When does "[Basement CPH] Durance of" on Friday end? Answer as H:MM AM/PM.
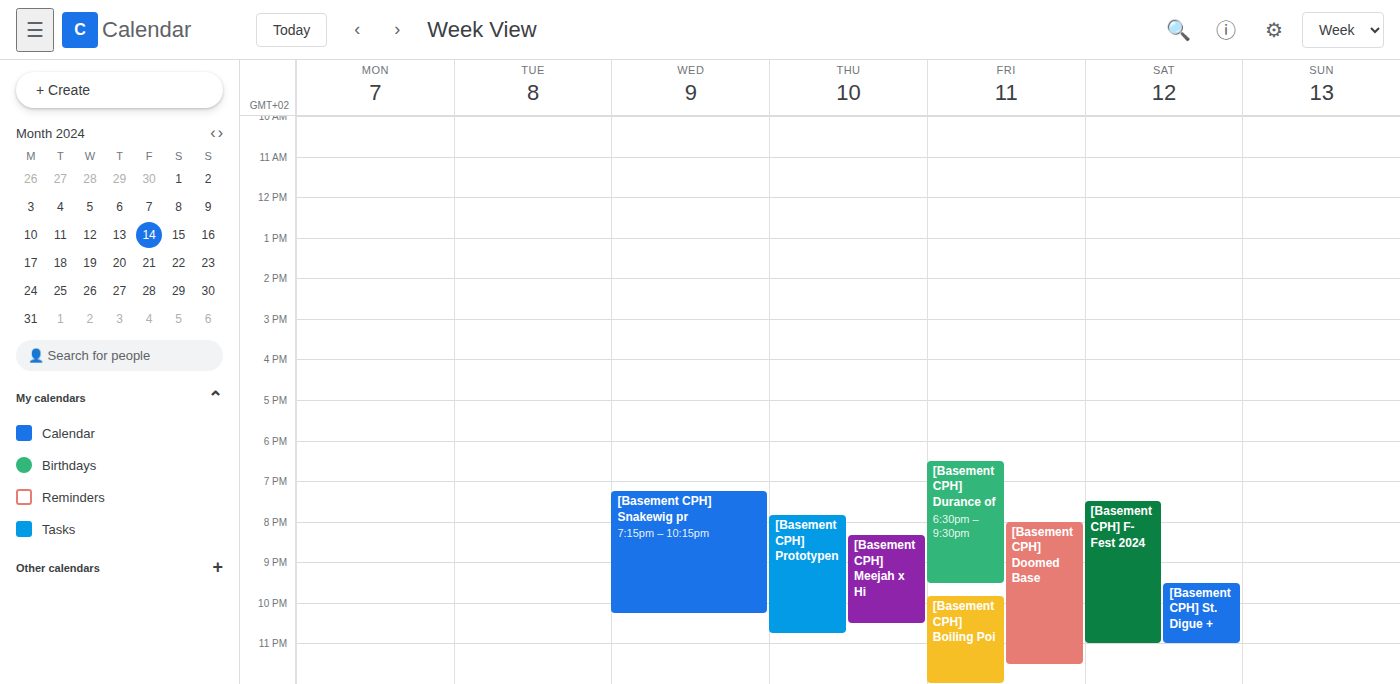
9:30 PM